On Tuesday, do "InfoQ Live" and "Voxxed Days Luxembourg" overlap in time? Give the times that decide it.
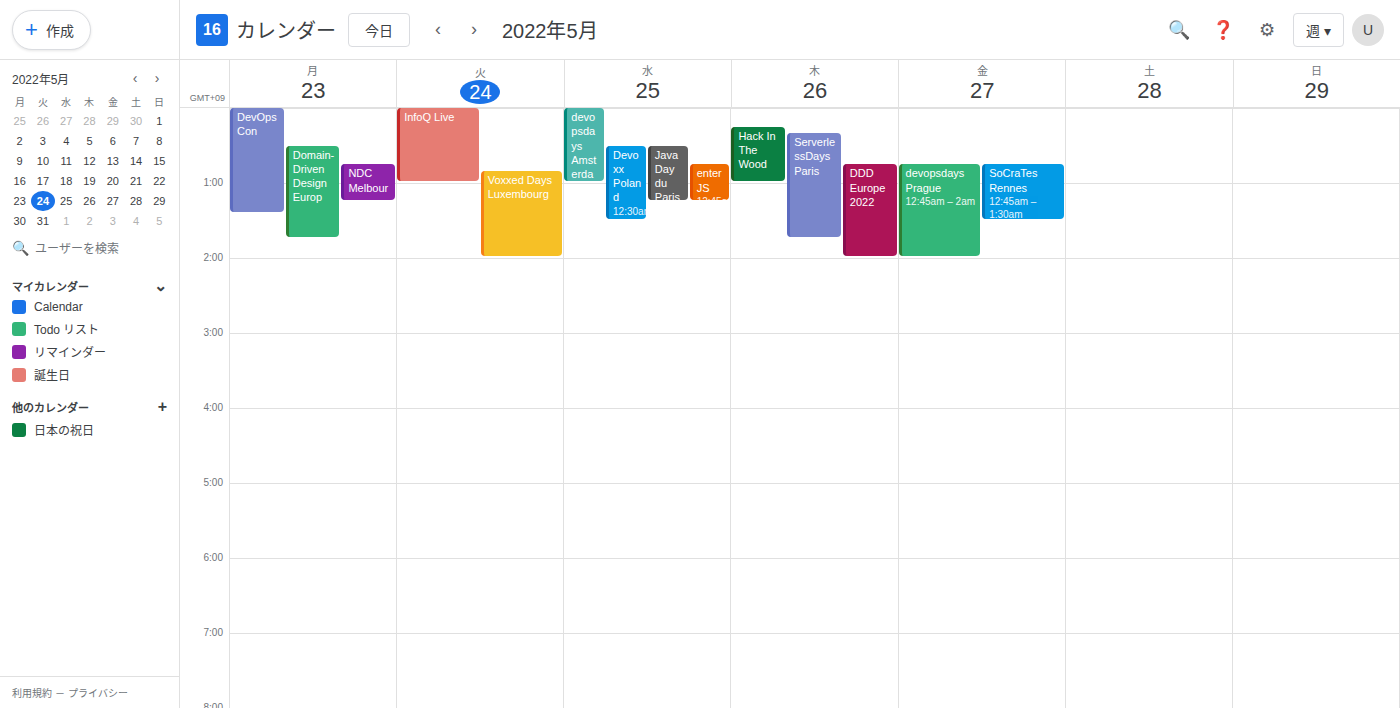
"Voxxed Days Luxembourg" starts at 12:50 AM, before "InfoQ Live" ends at 1:00 AM -- they overlap.